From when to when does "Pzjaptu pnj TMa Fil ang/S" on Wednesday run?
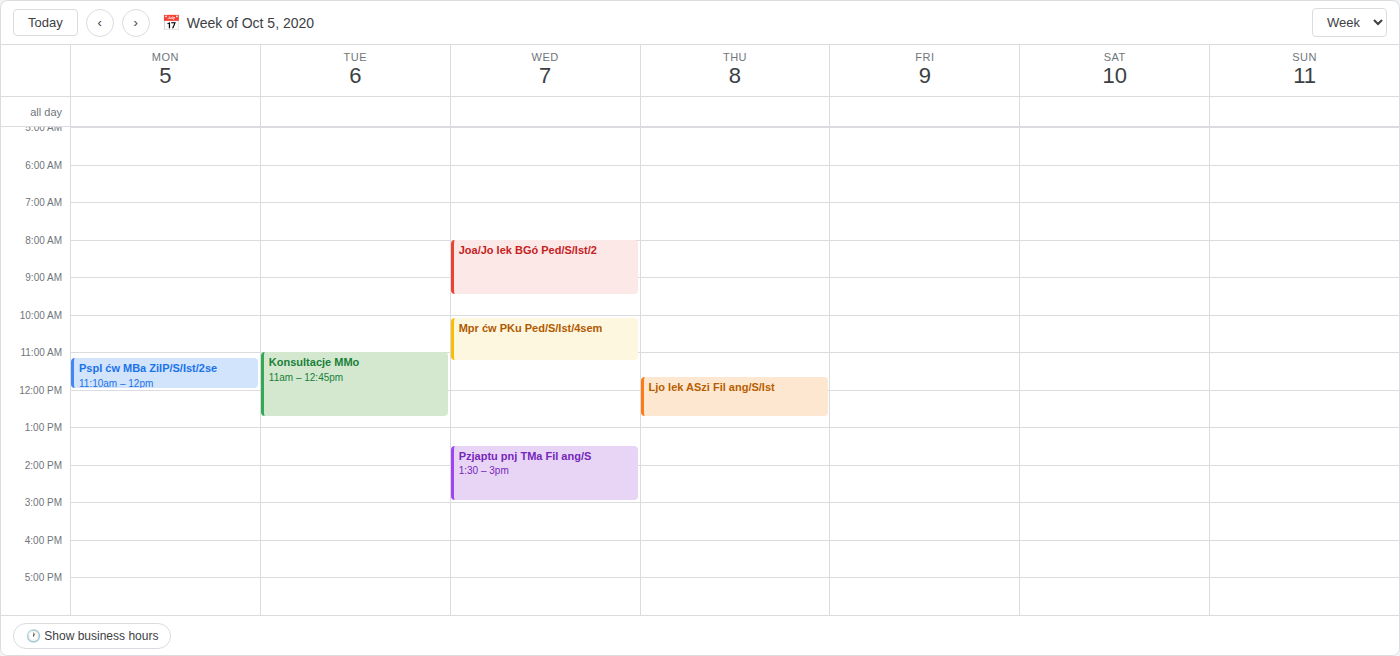
1:30 PM to 3:00 PM